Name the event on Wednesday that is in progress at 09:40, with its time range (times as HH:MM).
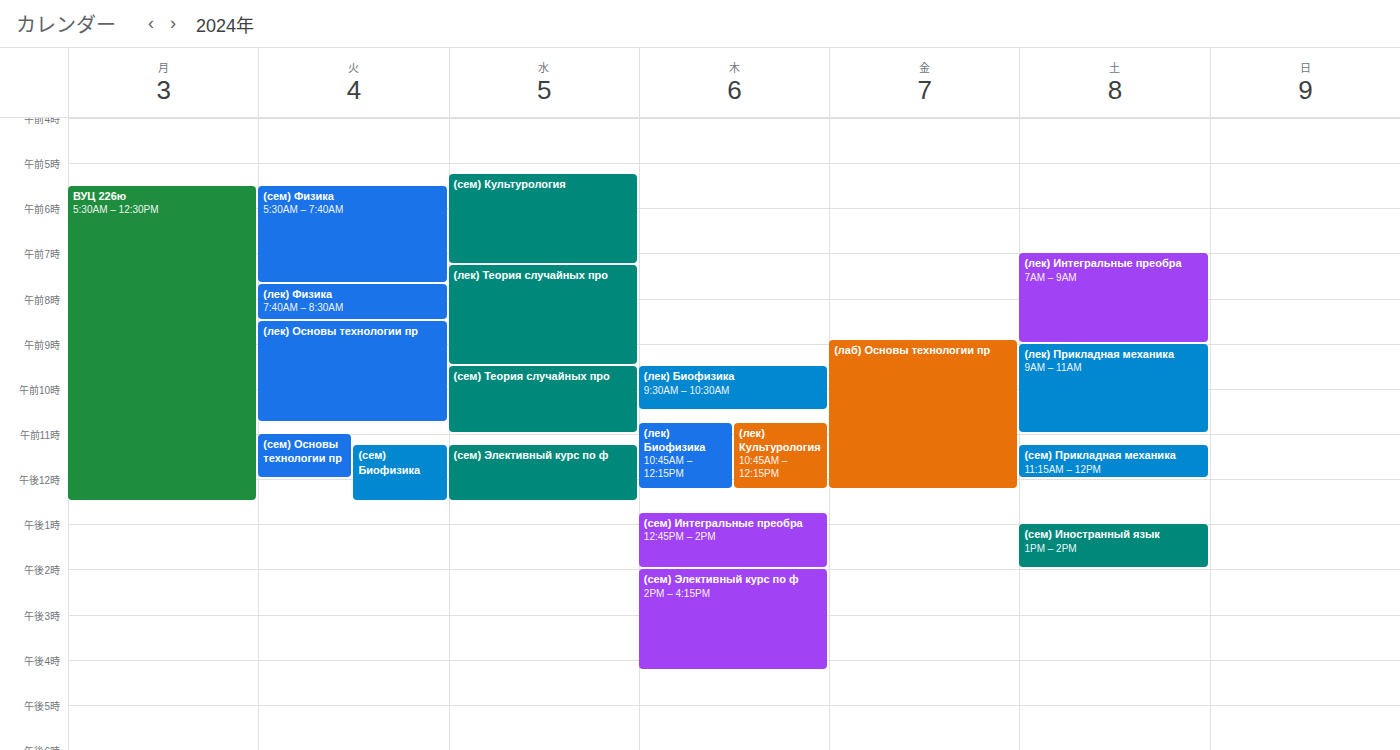
"(сем) Теория случайных про", 09:30 to 11:00